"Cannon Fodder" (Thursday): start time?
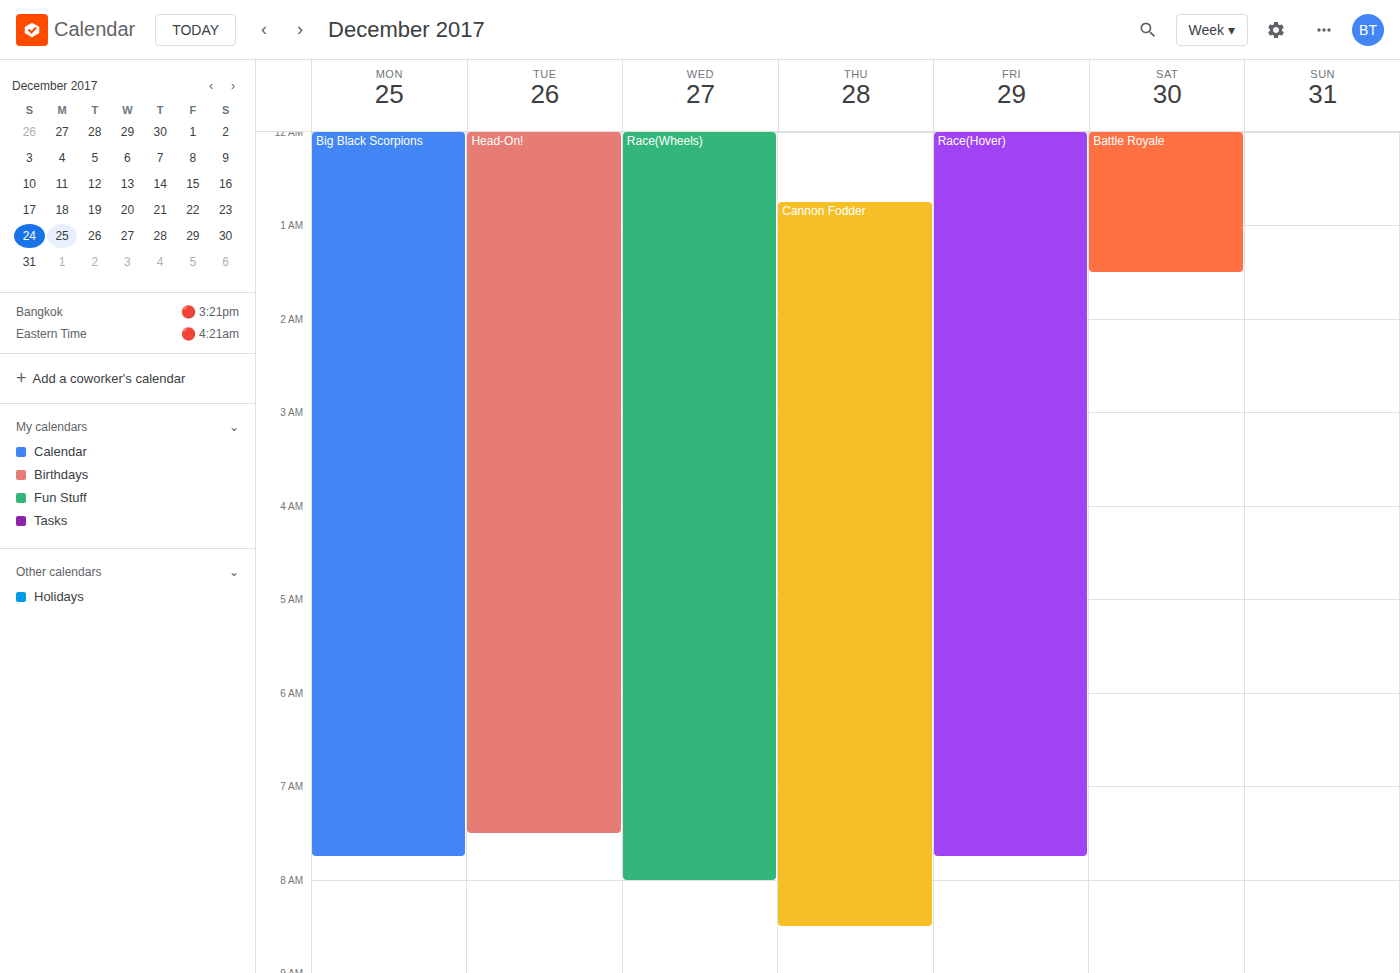
12:45 AM